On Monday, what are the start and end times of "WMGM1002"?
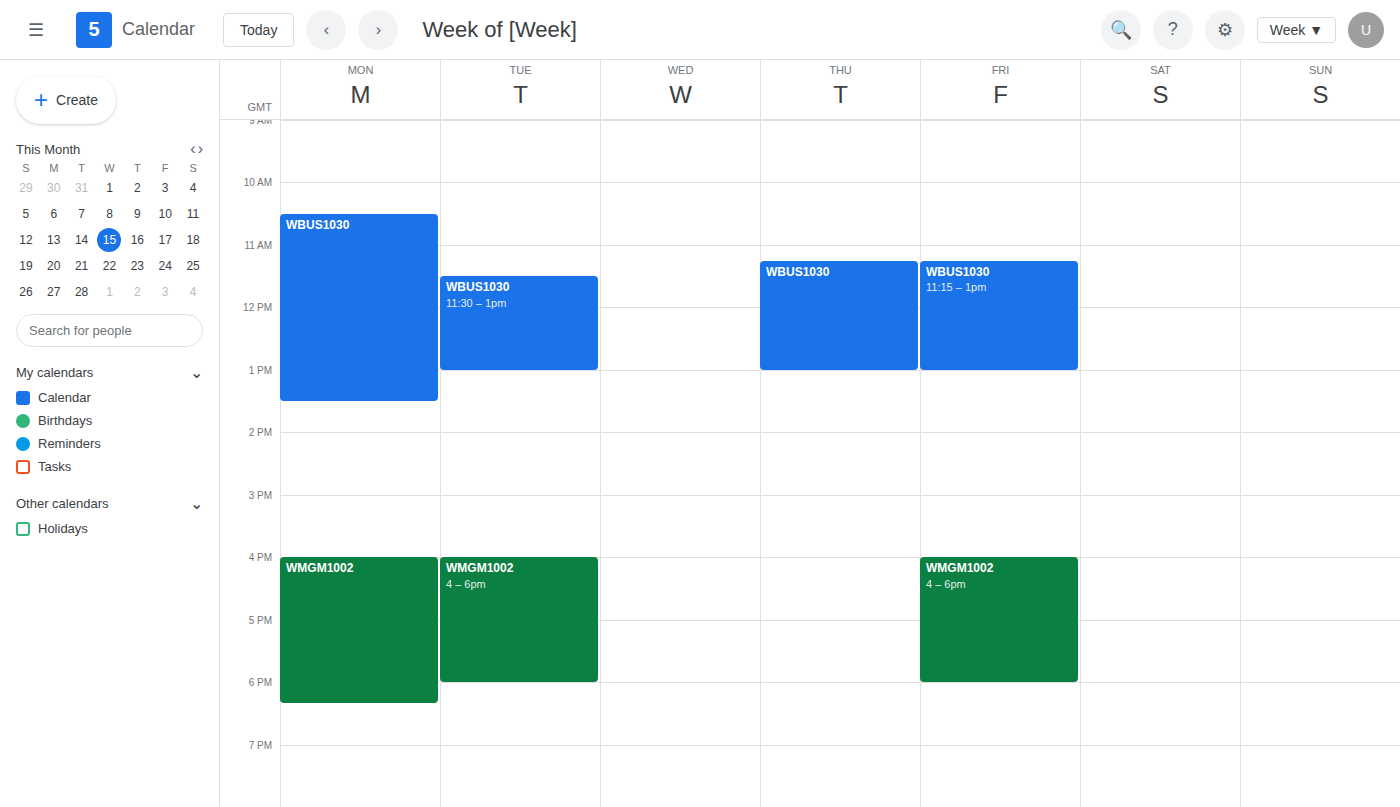
4:00 PM to 6:20 PM